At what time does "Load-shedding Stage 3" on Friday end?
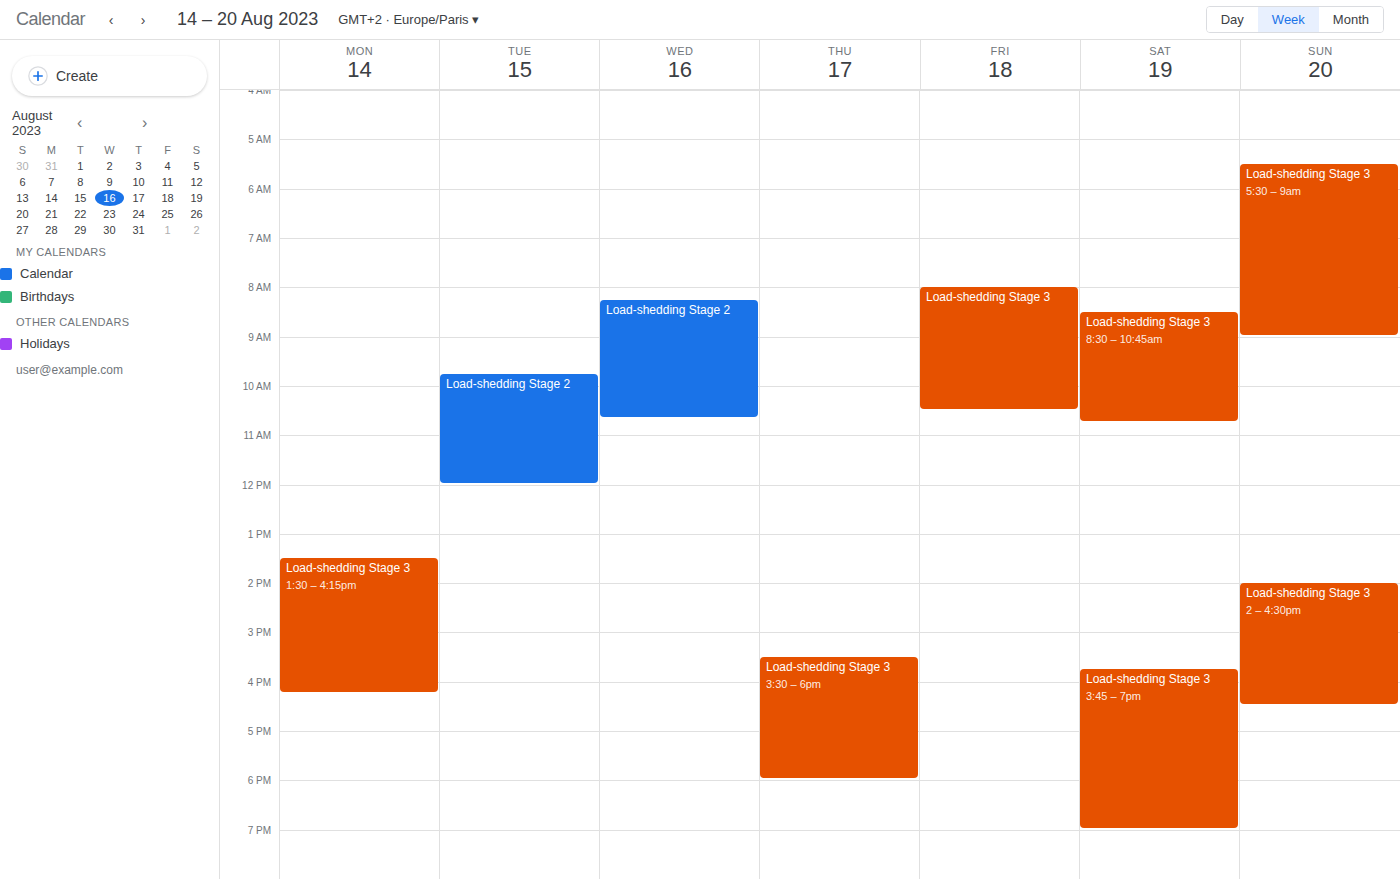
10:30 AM